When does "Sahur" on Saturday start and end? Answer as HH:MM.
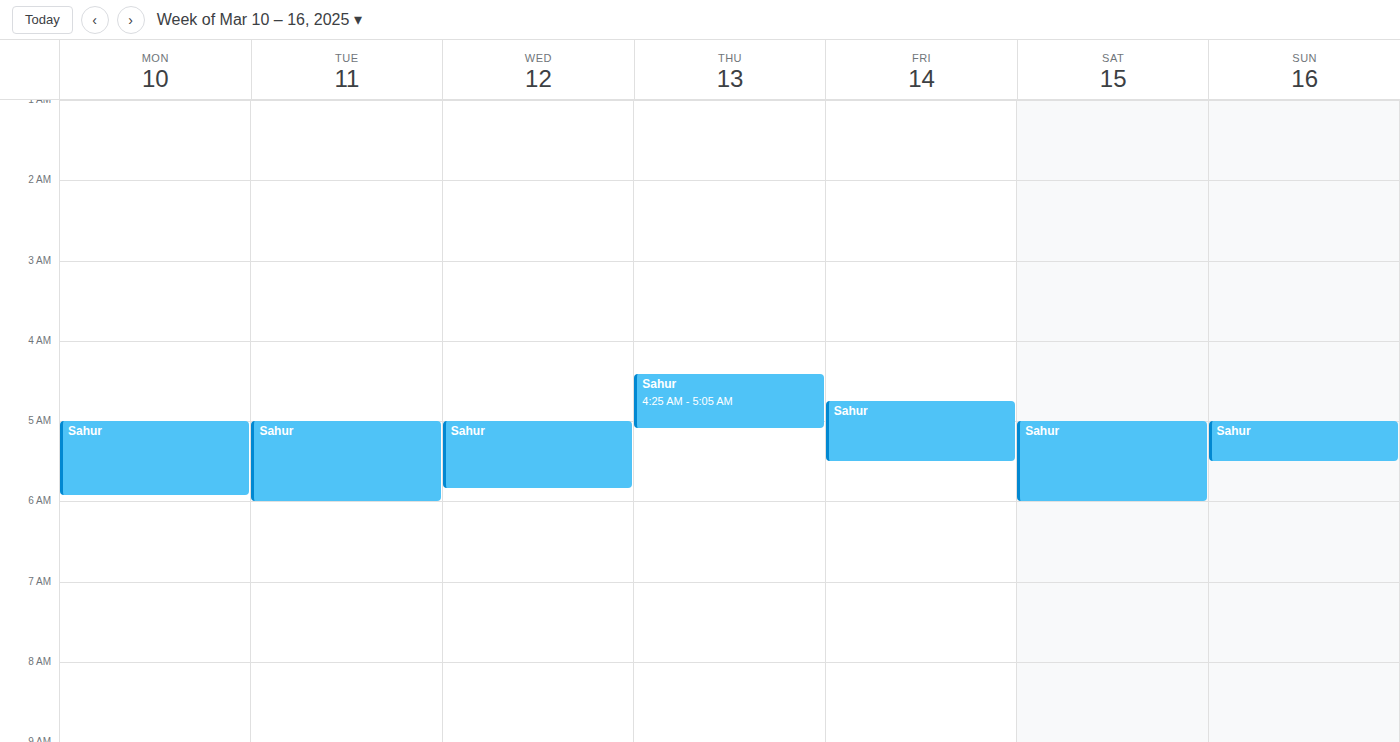
05:00 to 06:00